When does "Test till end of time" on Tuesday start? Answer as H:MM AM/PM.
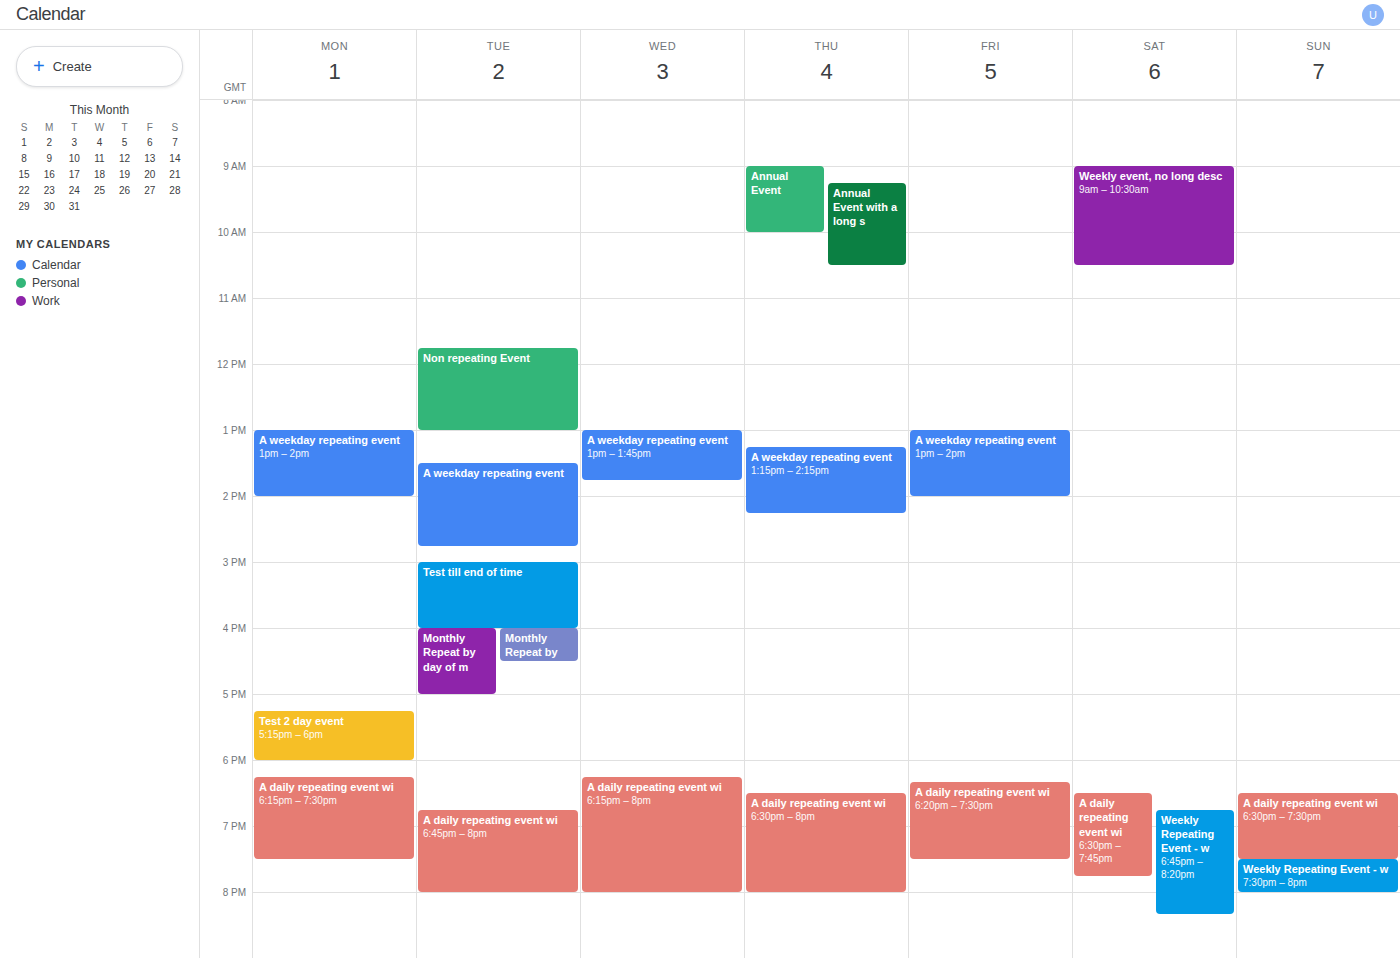
3:00 PM